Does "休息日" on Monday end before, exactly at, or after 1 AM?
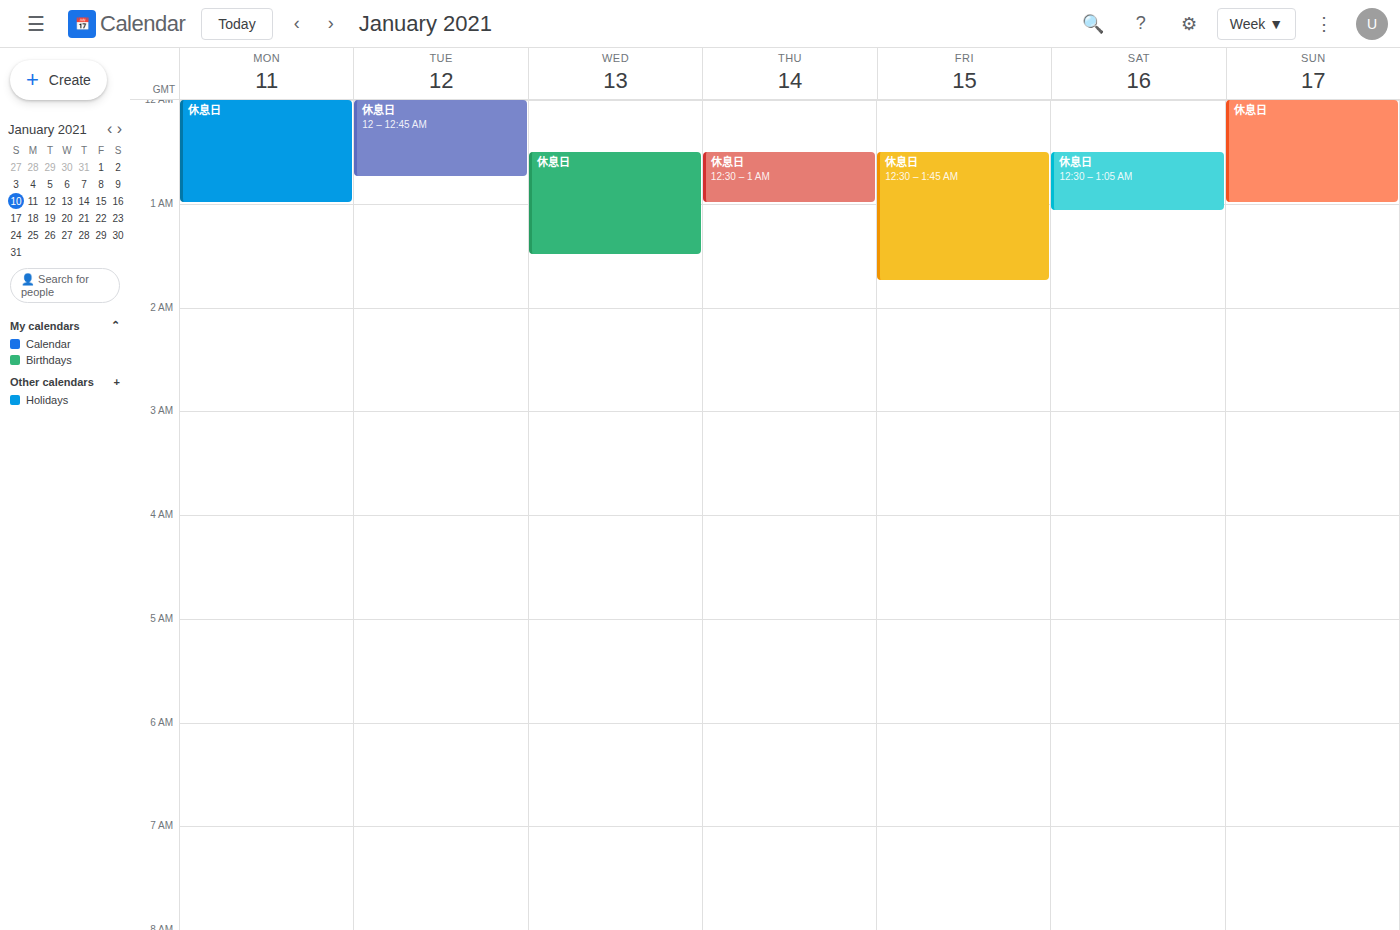
1:00 AM -- exactly at 1 AM, on the 1 AM line.